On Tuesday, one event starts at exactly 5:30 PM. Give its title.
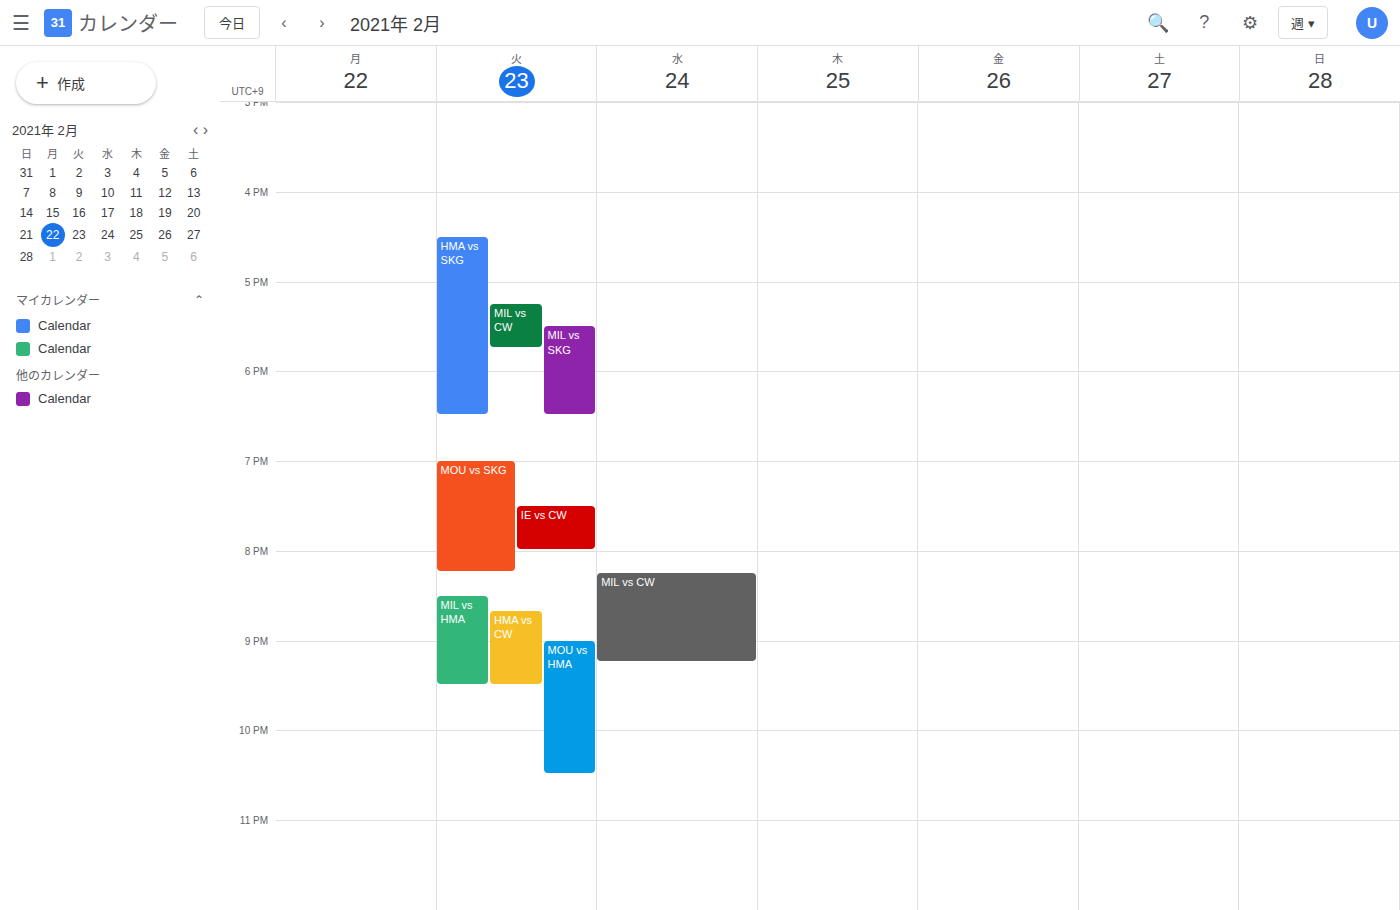
"MIL vs SKG"